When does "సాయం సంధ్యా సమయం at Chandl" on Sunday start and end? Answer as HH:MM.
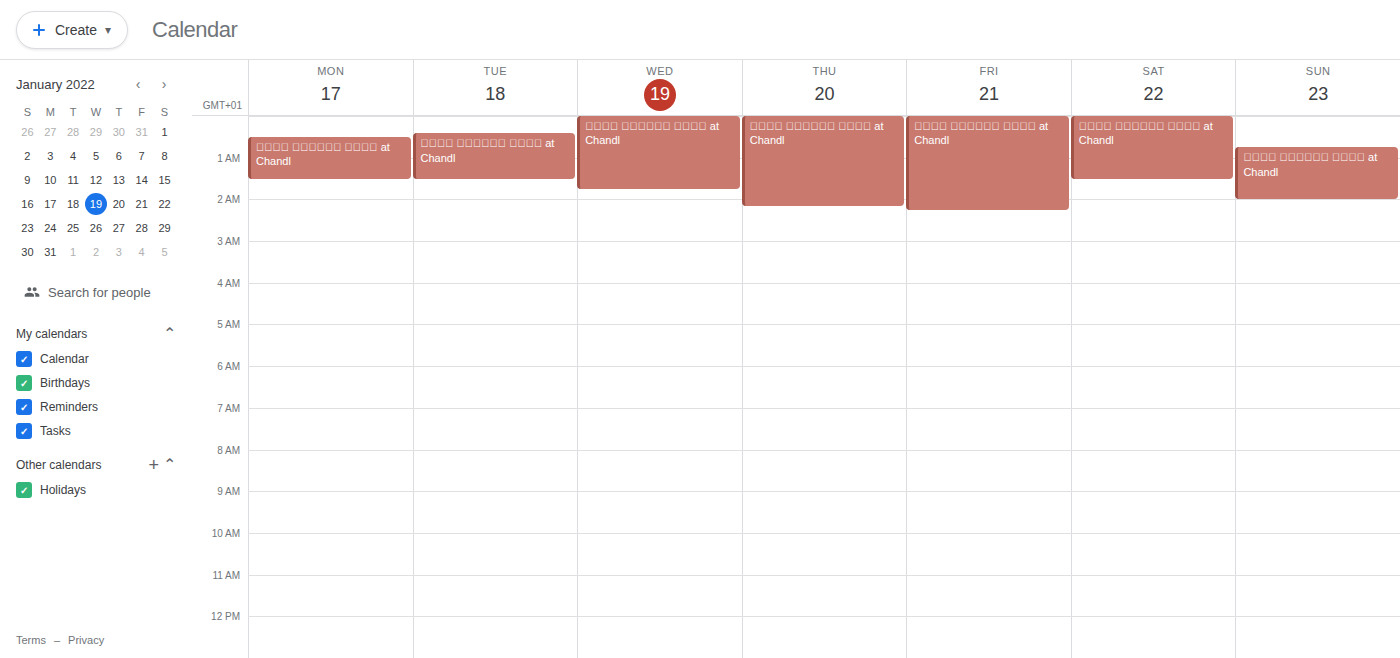
00:45 to 02:00